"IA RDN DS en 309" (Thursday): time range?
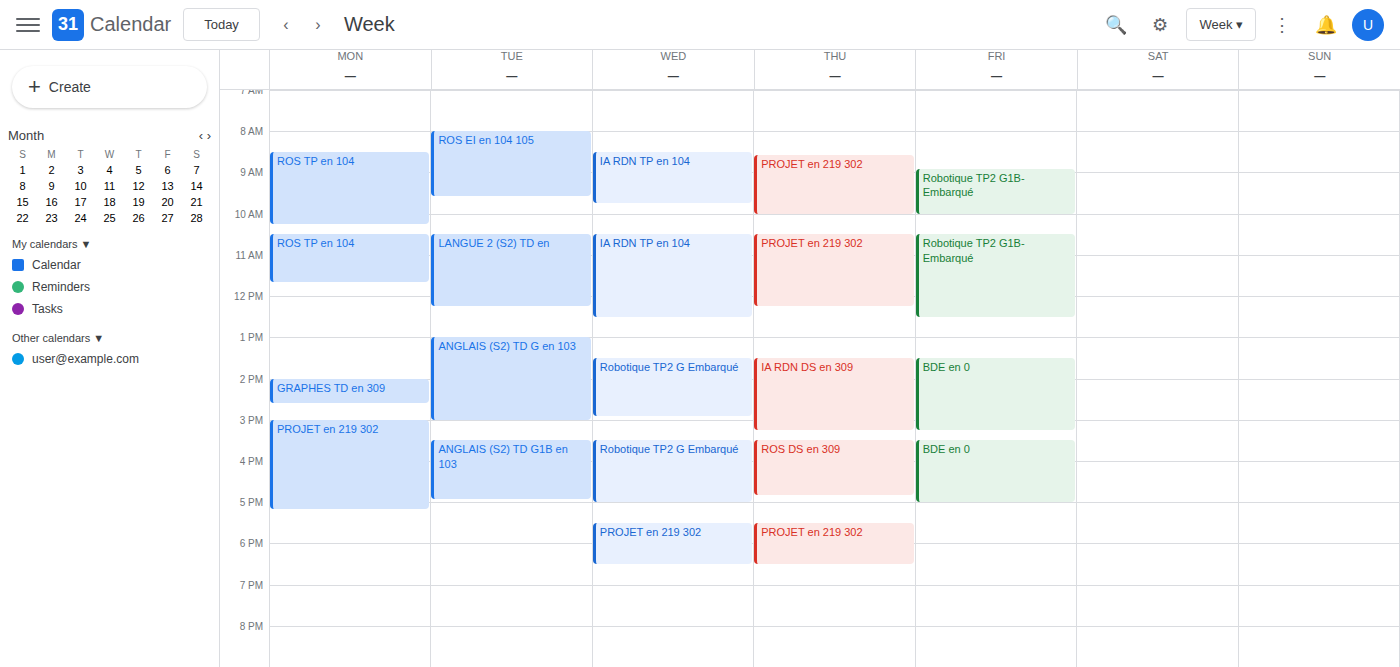
1:30 PM to 3:15 PM